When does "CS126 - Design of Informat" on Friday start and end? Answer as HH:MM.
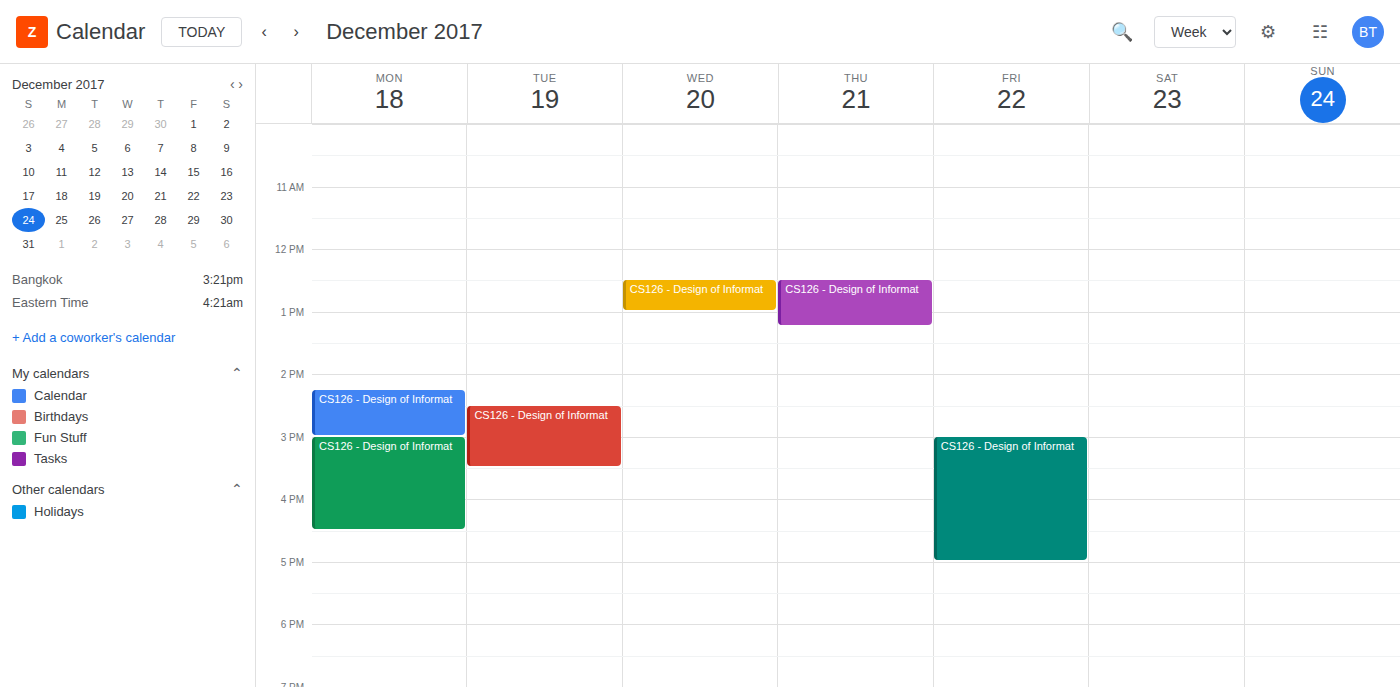
15:00 to 17:00